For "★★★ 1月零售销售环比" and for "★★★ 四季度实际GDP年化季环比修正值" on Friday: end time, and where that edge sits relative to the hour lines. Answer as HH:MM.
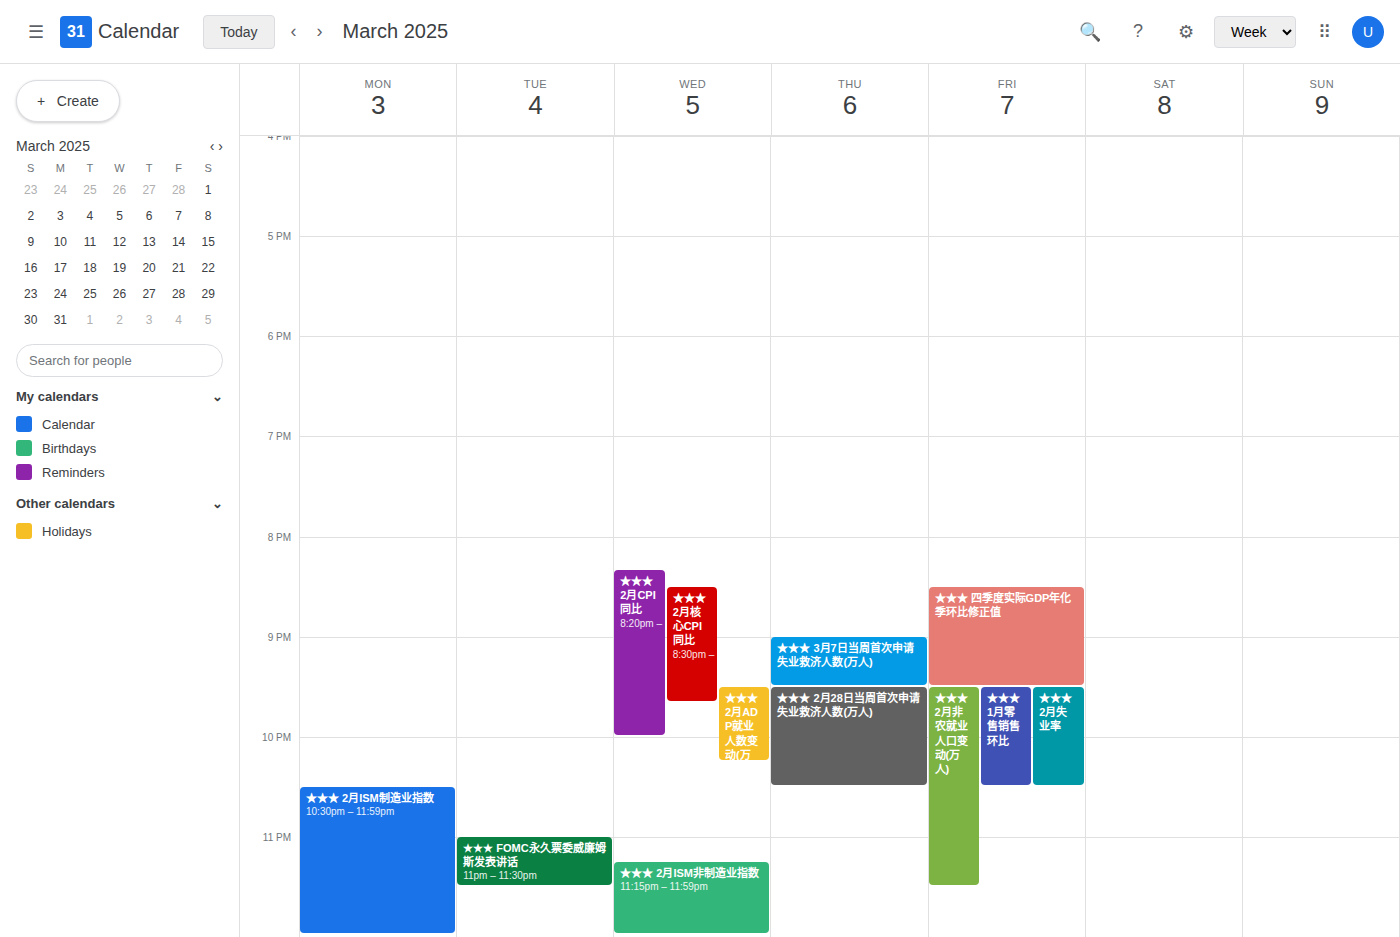
"★★★ 1月零售销售环比": 22:30, halfway between the 22:00 and 23:00 lines. "★★★ 四季度实际GDP年化季环比修正值": 21:30, halfway between the 21:00 and 22:00 lines.